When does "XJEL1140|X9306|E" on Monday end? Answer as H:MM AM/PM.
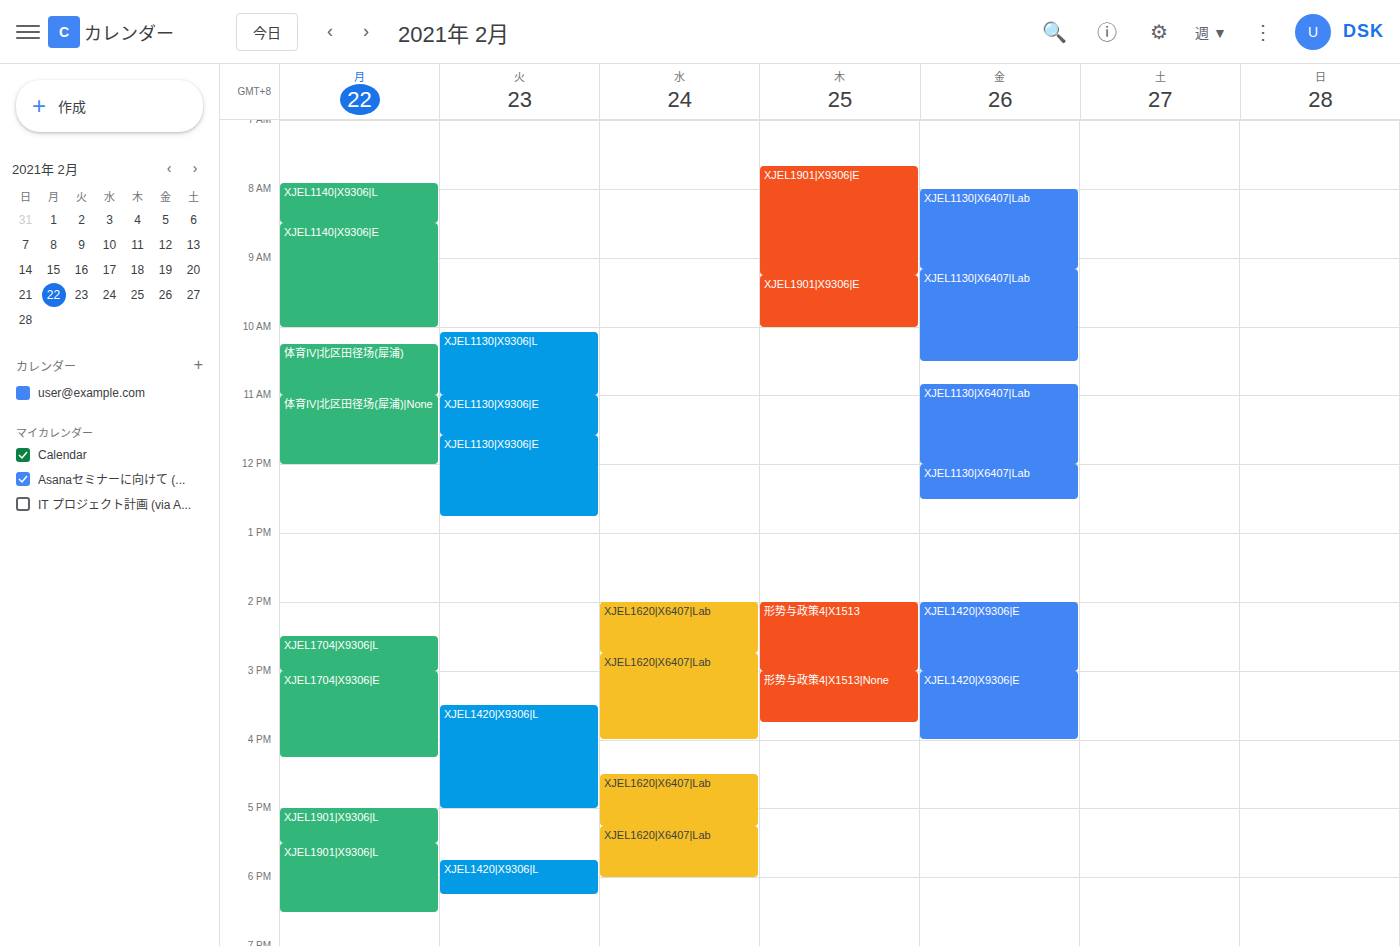
10:00 AM